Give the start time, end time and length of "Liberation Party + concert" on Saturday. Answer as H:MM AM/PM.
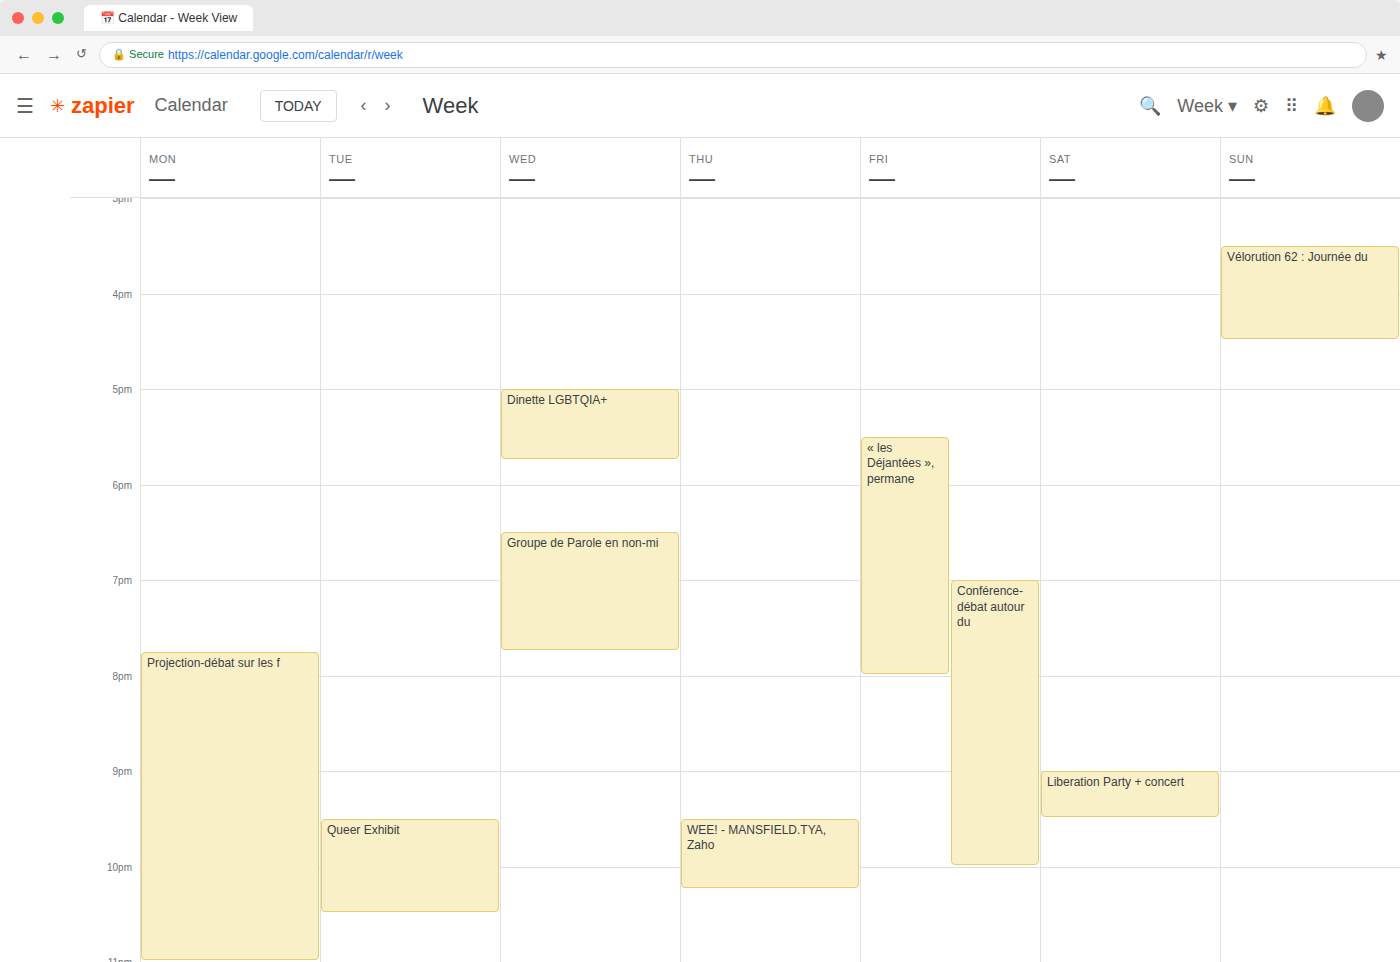
9:00 PM to 9:30 PM, 30 minutes